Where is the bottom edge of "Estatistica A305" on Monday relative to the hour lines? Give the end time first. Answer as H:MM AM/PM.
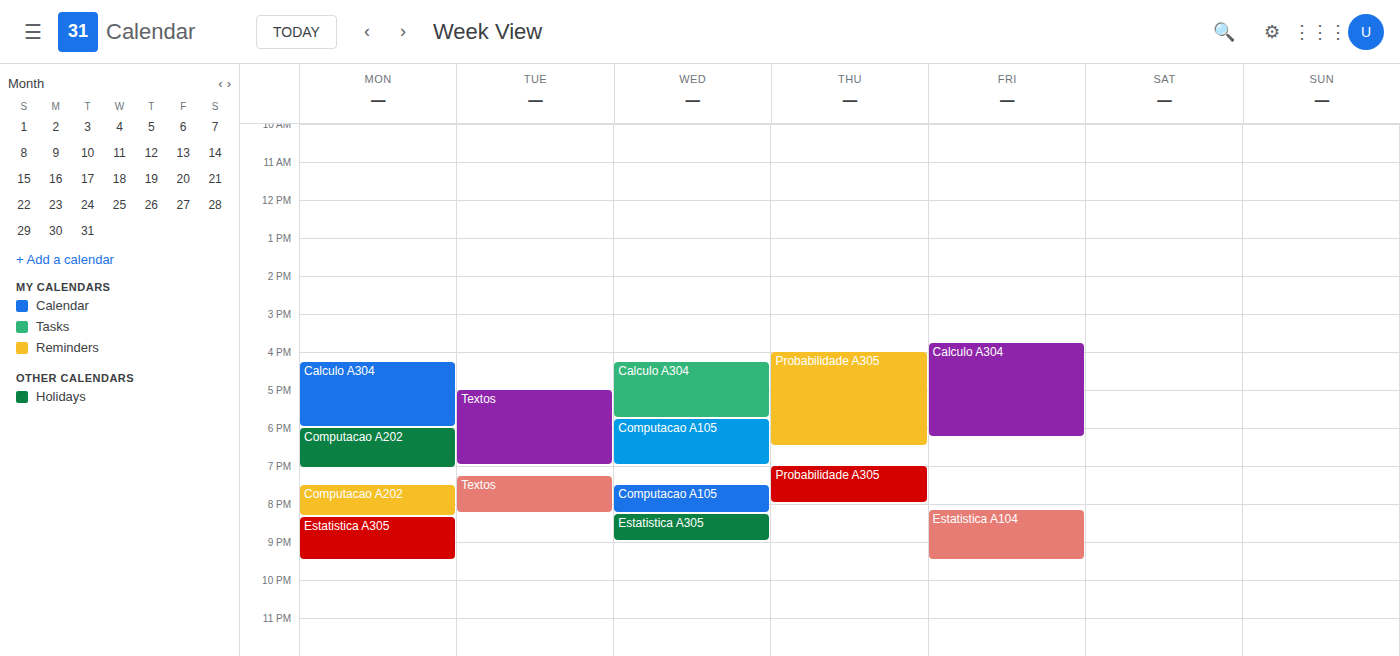
9:30 PM -- halfway between the 9 PM and 10 PM lines.